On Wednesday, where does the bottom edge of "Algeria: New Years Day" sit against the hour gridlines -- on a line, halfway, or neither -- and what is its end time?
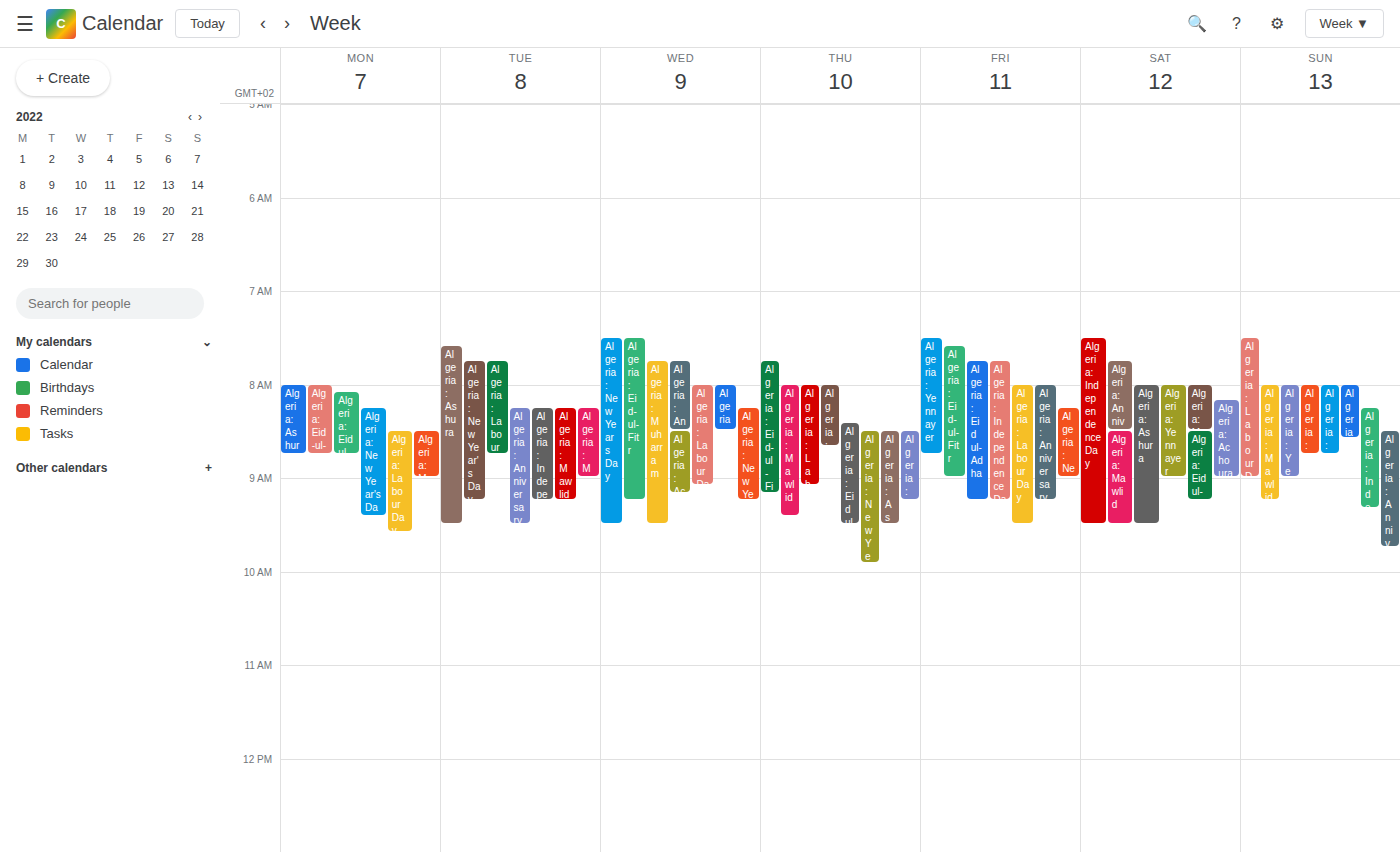
9:30 AM -- halfway between the 9 AM and 10 AM lines.